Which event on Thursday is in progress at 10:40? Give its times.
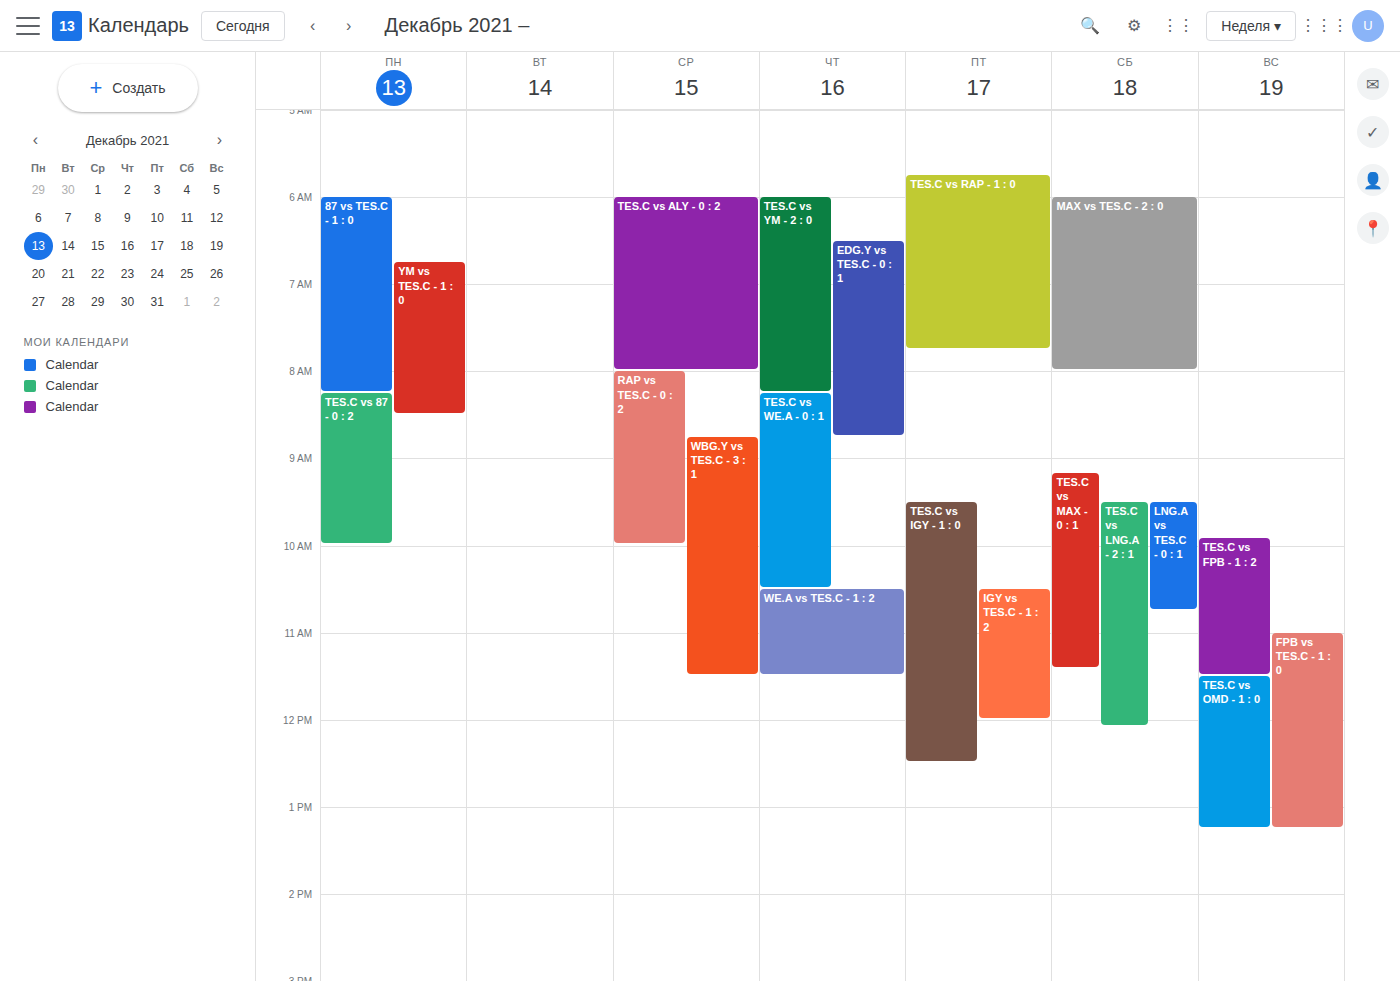
"WE.A vs TES.C - 1 : 2", 10:30 to 11:30